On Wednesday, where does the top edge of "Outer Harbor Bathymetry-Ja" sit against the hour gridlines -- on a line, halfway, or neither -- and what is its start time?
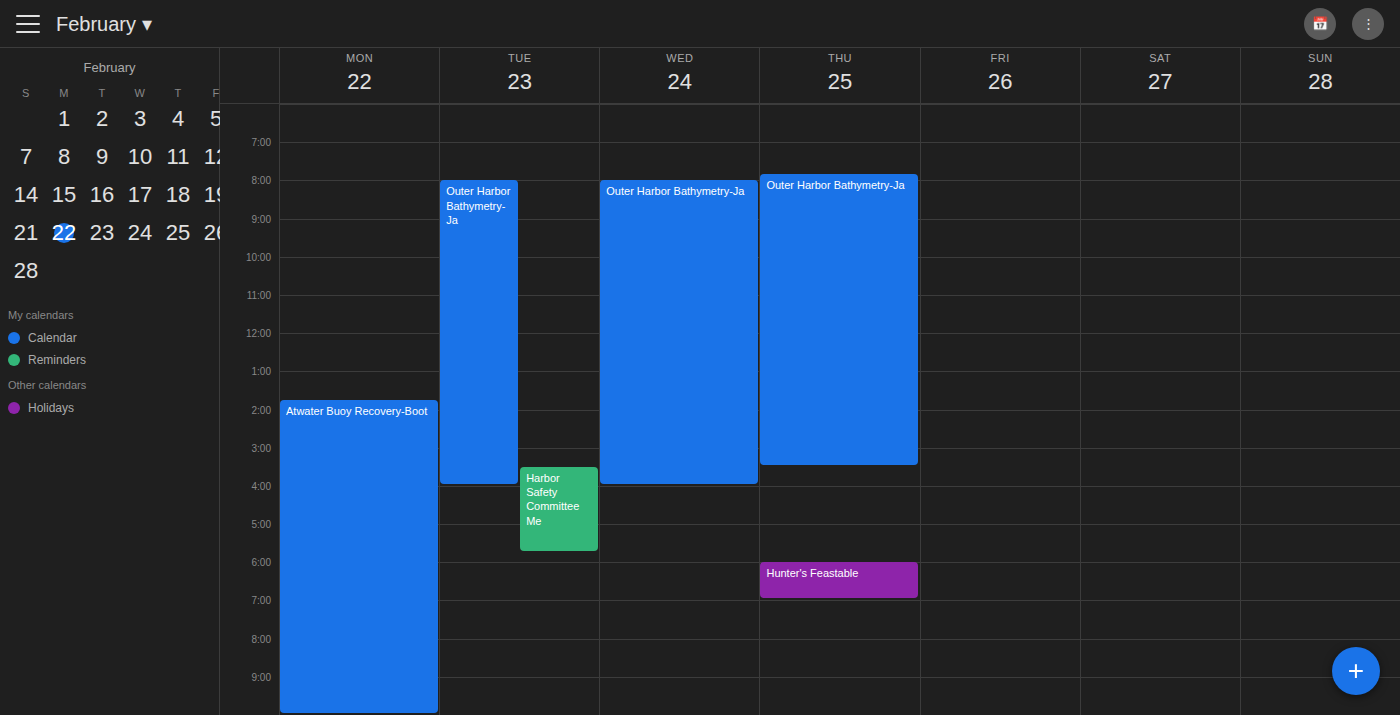
8:00 AM -- exactly on the 8 AM line.